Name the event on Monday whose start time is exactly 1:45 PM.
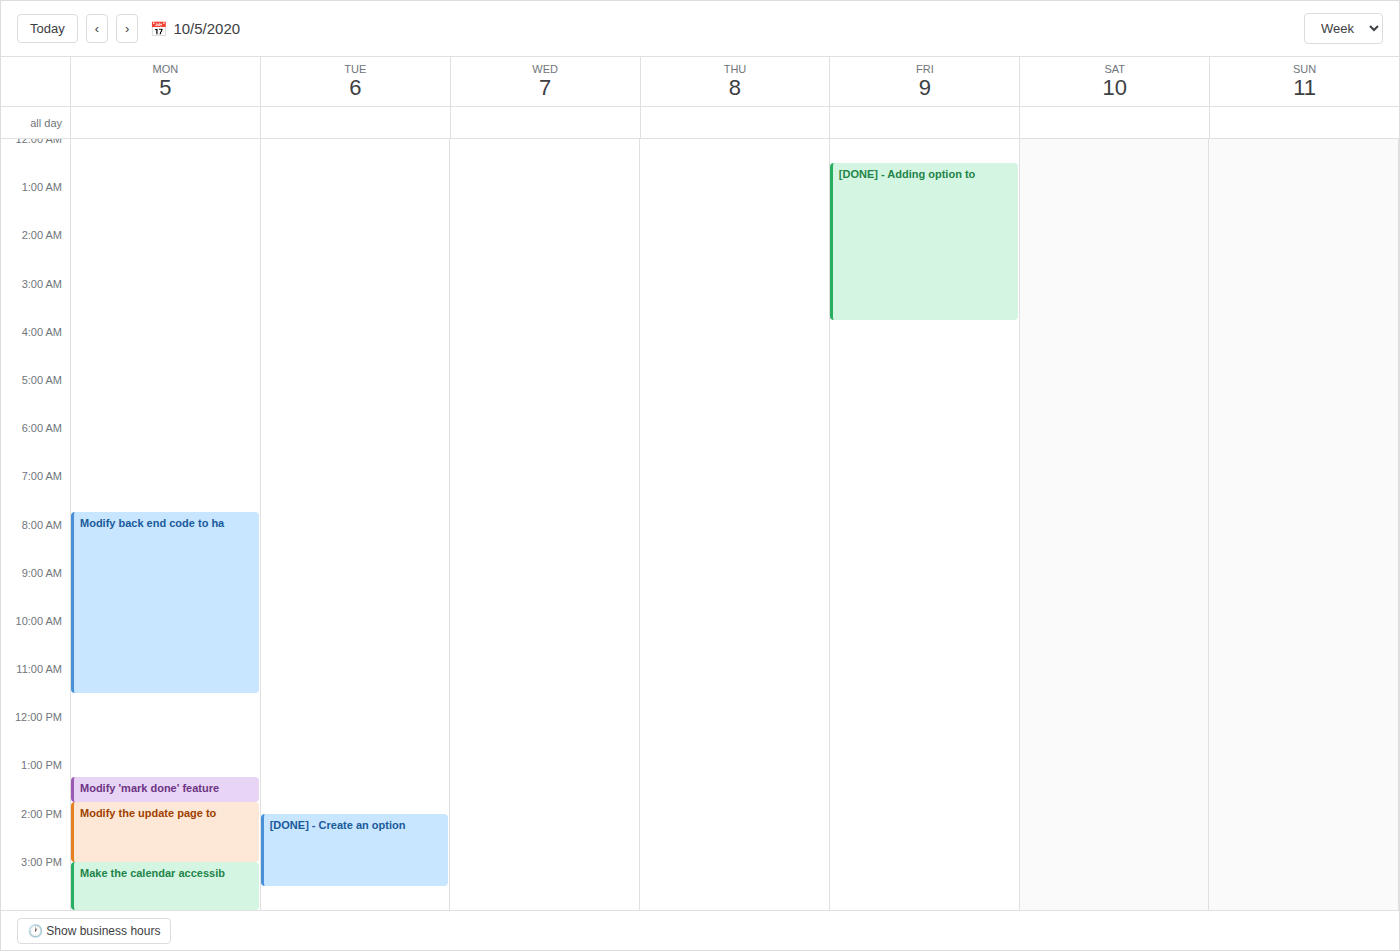
"Modify the update page to"